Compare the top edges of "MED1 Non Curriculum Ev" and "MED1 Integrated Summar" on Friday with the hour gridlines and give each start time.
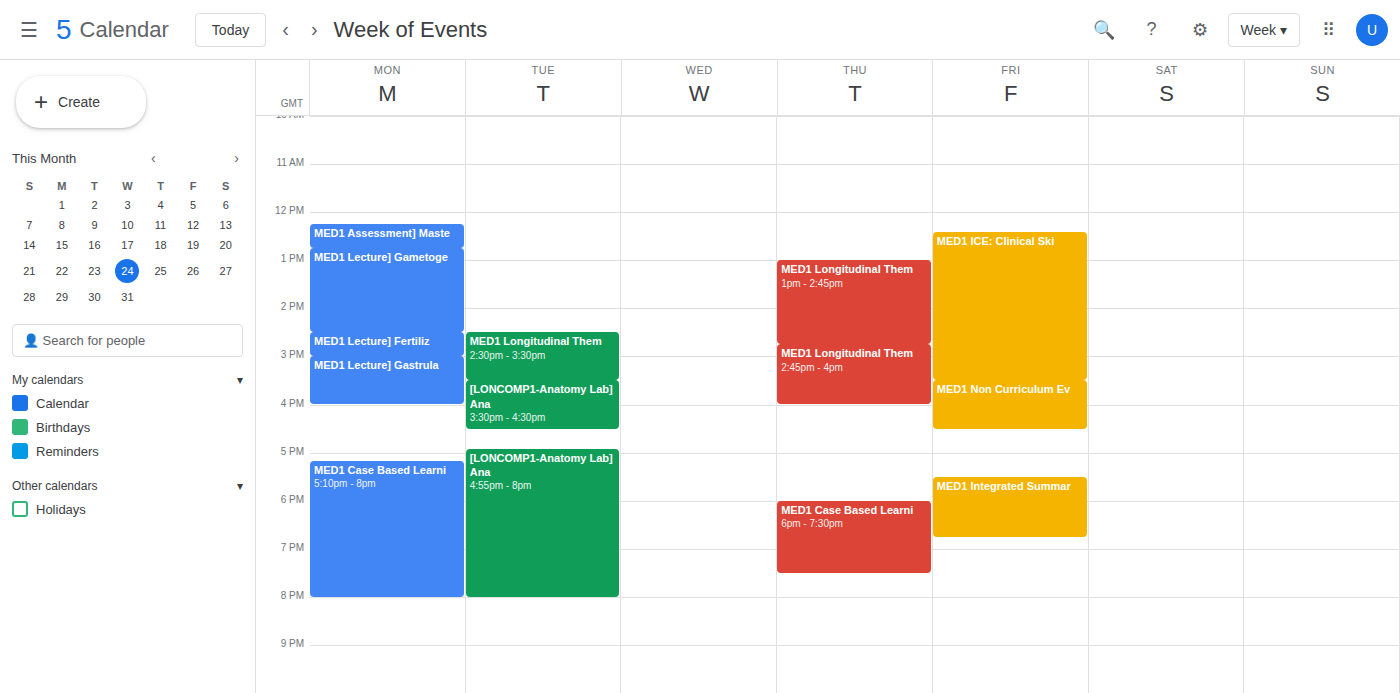
"MED1 Non Curriculum Ev": 3:30 PM, halfway between the 3 PM and 4 PM lines. "MED1 Integrated Summar": 5:30 PM, halfway between the 5 PM and 6 PM lines.